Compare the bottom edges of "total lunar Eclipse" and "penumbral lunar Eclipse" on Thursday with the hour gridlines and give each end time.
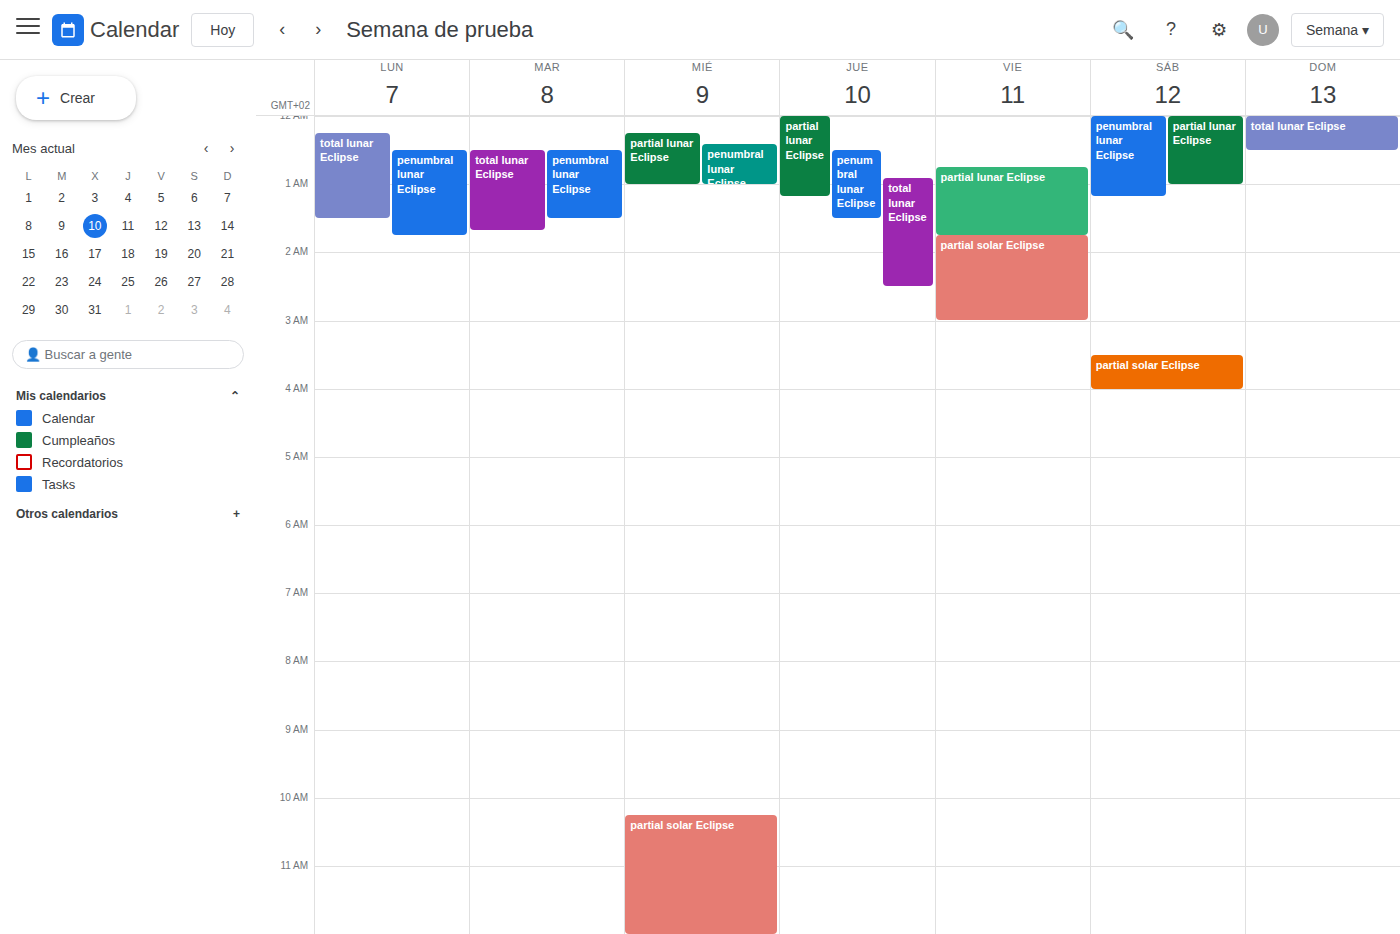
"total lunar Eclipse": 02:30, halfway between the 02:00 and 03:00 lines. "penumbral lunar Eclipse": 01:30, halfway between the 01:00 and 02:00 lines.